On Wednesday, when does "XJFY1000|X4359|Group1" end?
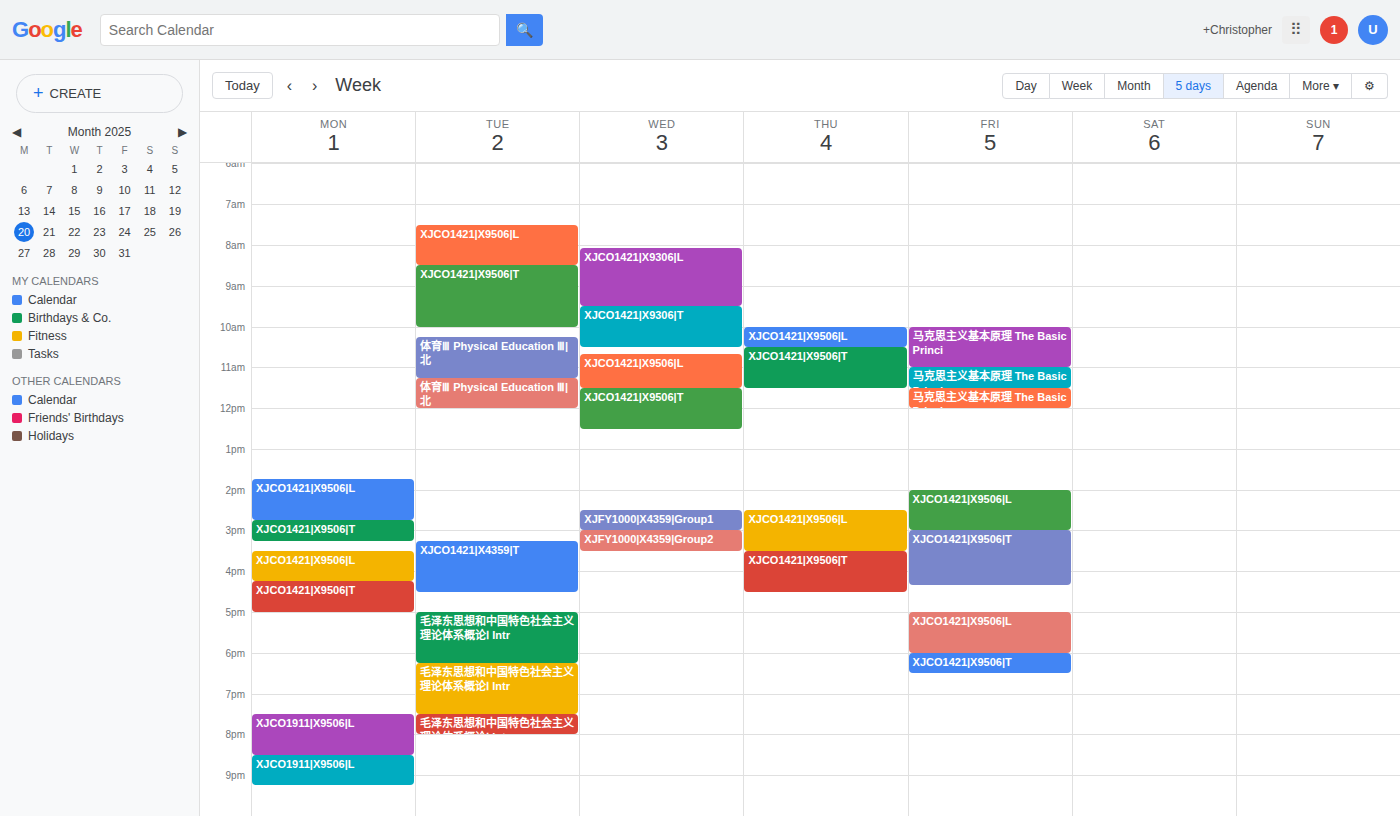
3:00 PM